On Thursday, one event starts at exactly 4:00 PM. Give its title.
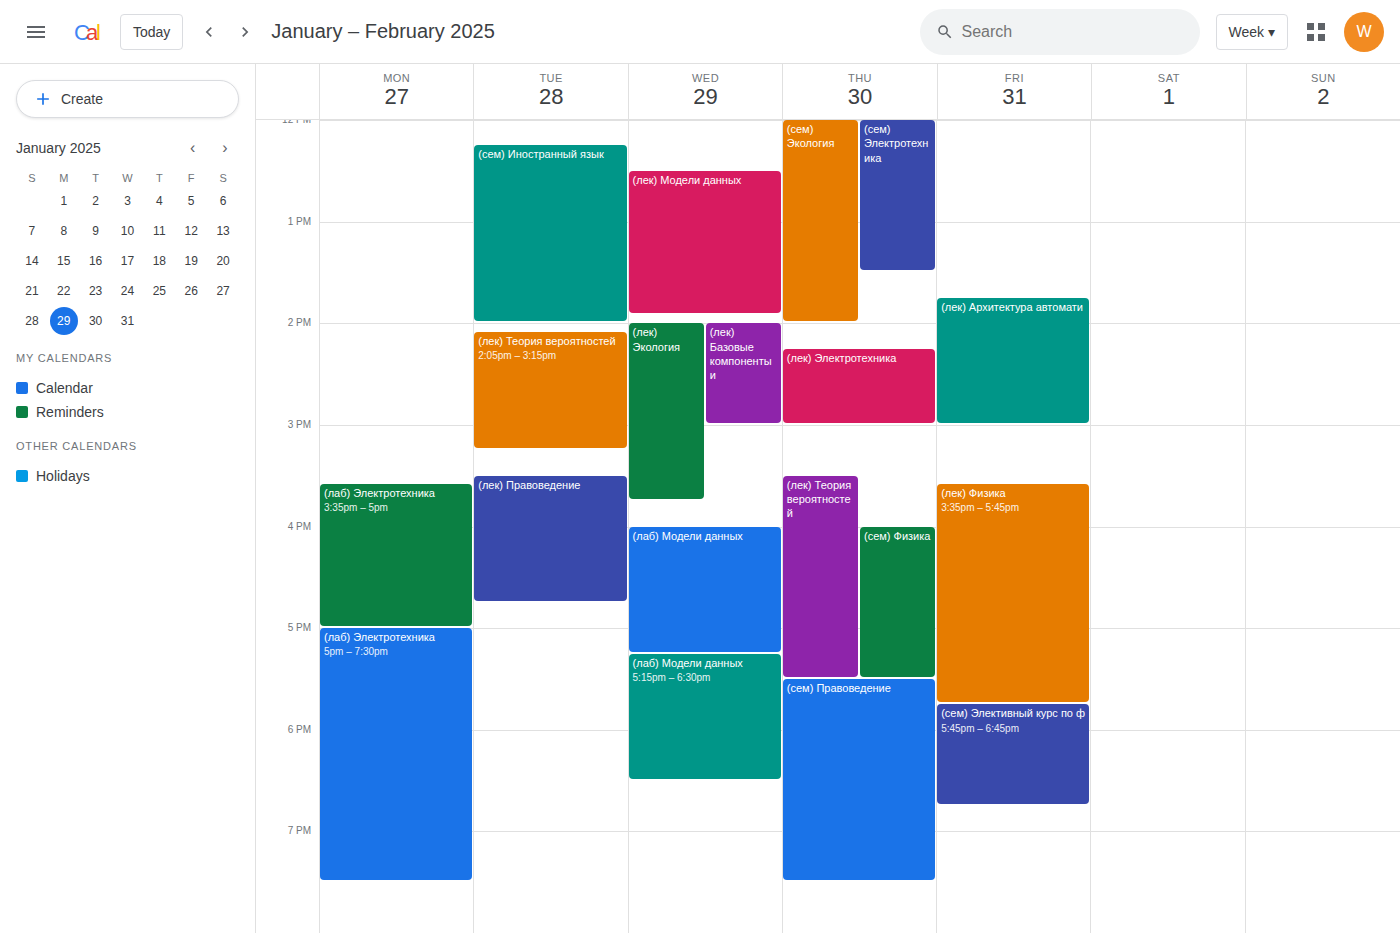
"(сем) Физика"